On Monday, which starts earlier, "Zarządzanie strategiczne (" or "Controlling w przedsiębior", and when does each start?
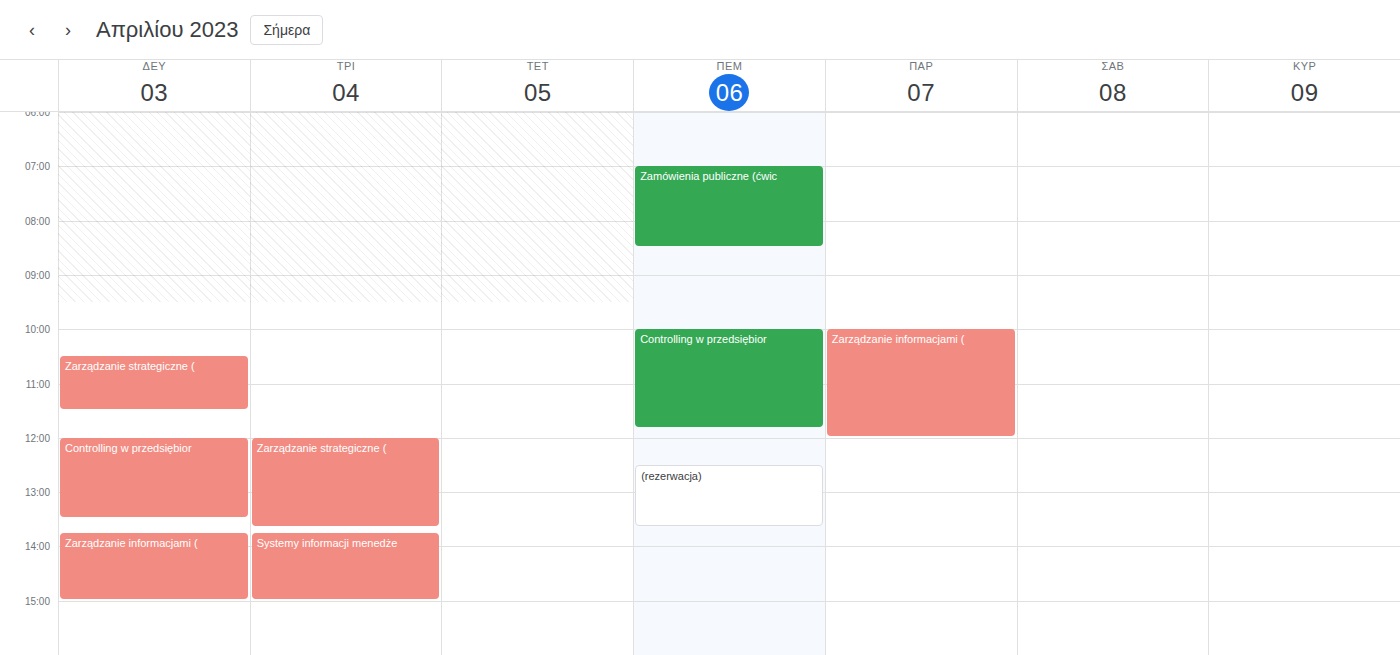
"Zarządzanie strategiczne (" 10:30; "Controlling w przedsiębior" 12:00.